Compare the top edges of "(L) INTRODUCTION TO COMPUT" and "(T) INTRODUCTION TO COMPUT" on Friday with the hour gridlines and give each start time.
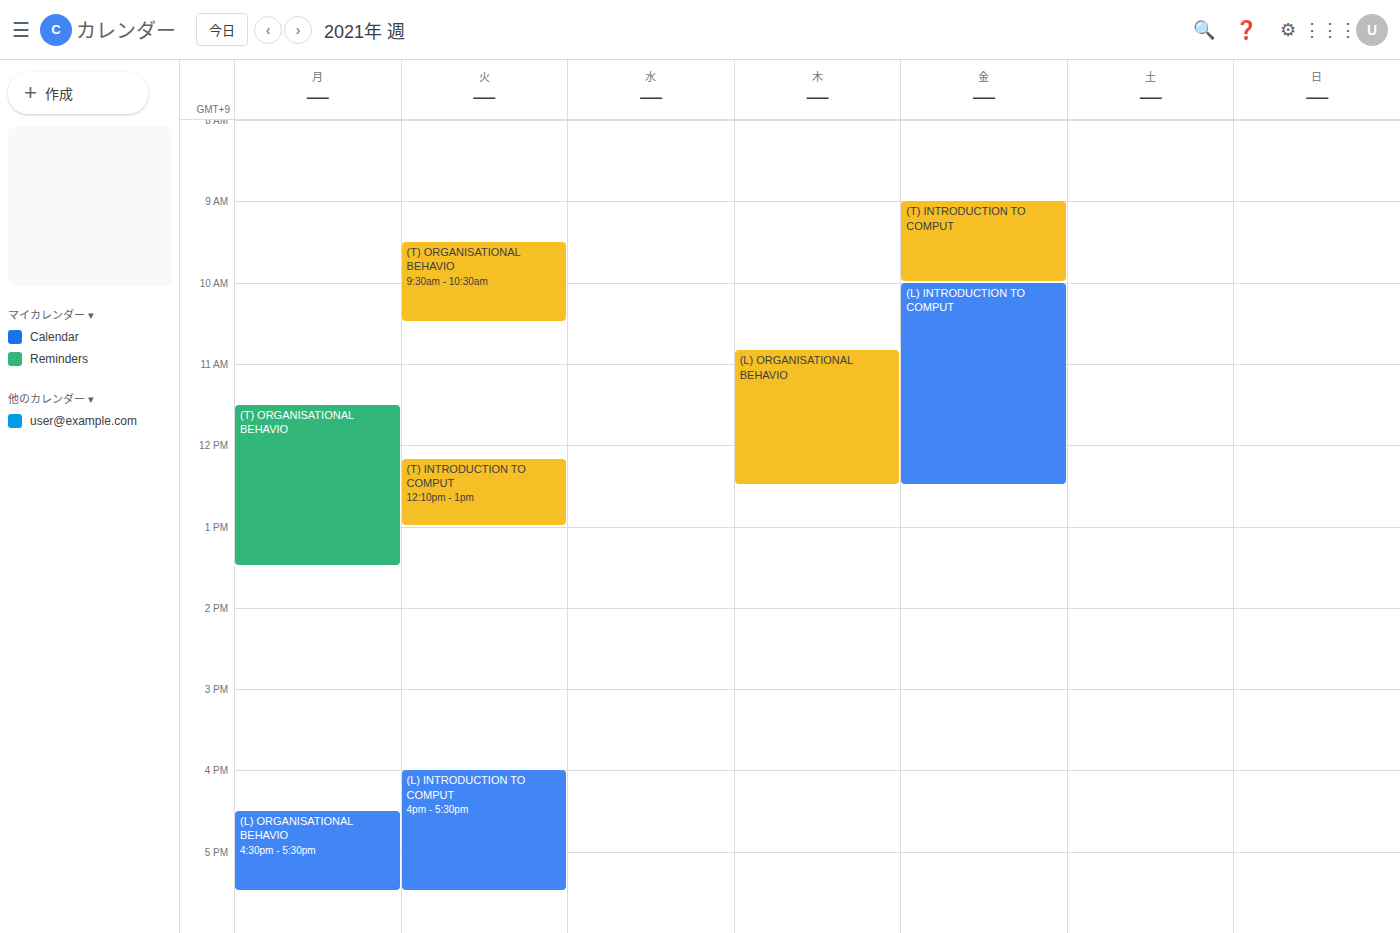
"(L) INTRODUCTION TO COMPUT": 10:00 AM, exactly on the 10 AM line. "(T) INTRODUCTION TO COMPUT": 9:00 AM, exactly on the 9 AM line.